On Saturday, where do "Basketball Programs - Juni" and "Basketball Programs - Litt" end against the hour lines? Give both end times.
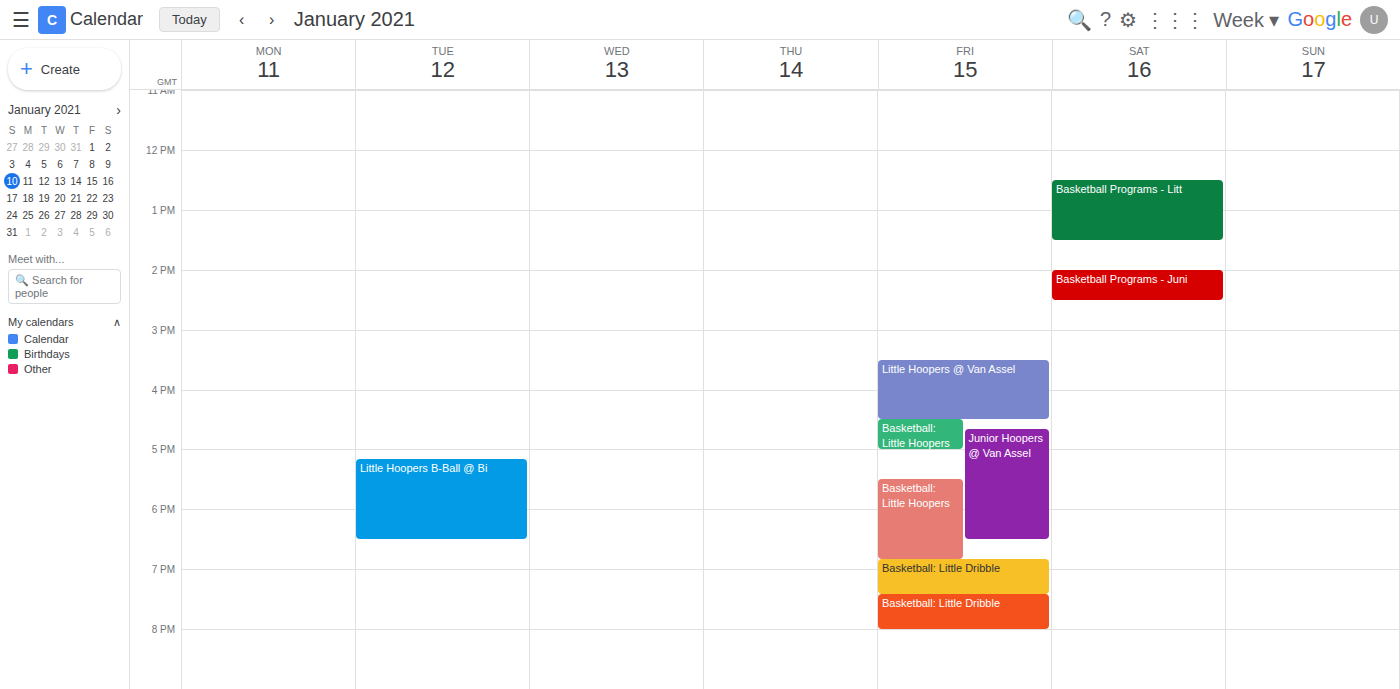
"Basketball Programs - Juni": 2:30 PM, halfway between the 2 PM and 3 PM lines. "Basketball Programs - Litt": 1:30 PM, halfway between the 1 PM and 2 PM lines.